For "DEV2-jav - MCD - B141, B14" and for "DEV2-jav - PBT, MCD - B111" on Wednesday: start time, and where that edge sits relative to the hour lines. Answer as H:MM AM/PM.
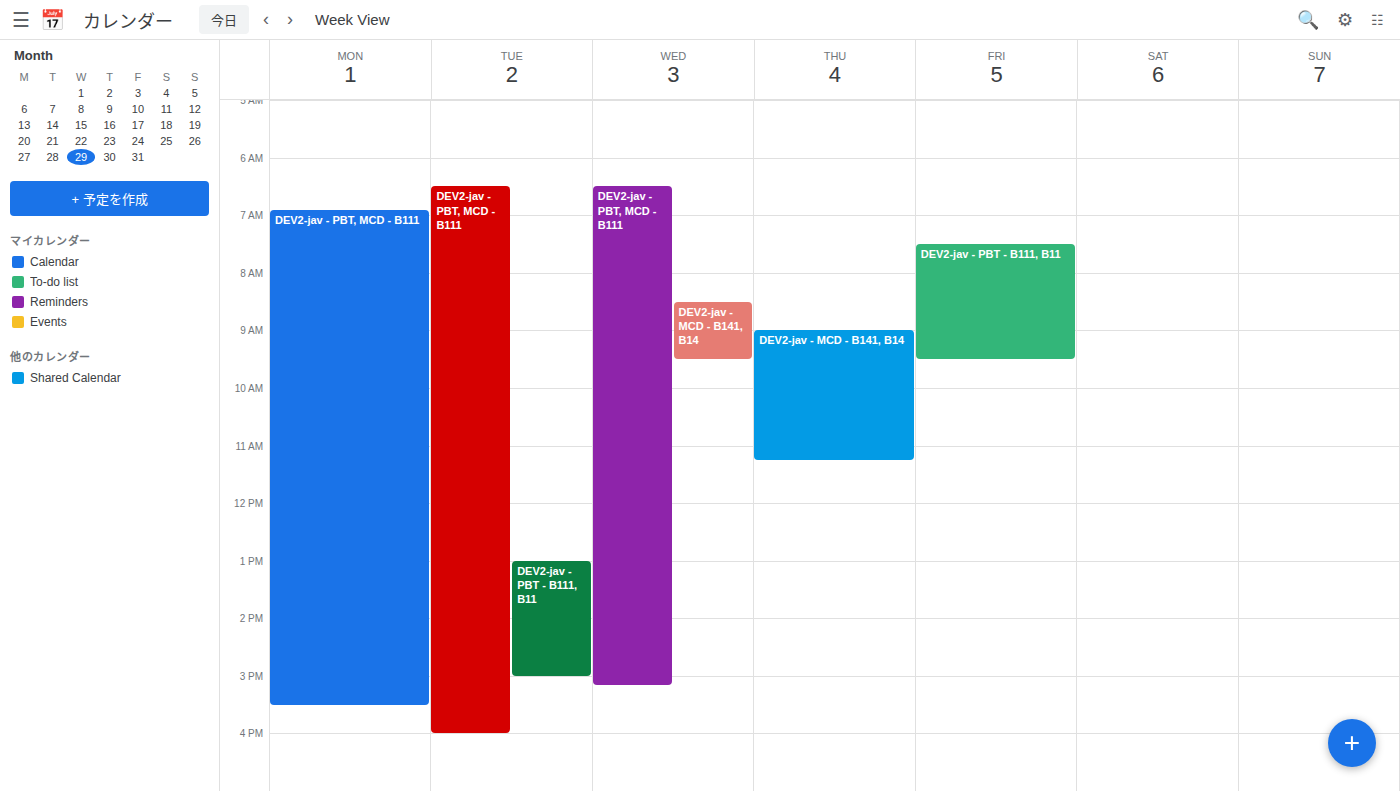
"DEV2-jav - MCD - B141, B14": 8:30 AM, halfway between the 8 AM and 9 AM lines. "DEV2-jav - PBT, MCD - B111": 6:30 AM, halfway between the 6 AM and 7 AM lines.